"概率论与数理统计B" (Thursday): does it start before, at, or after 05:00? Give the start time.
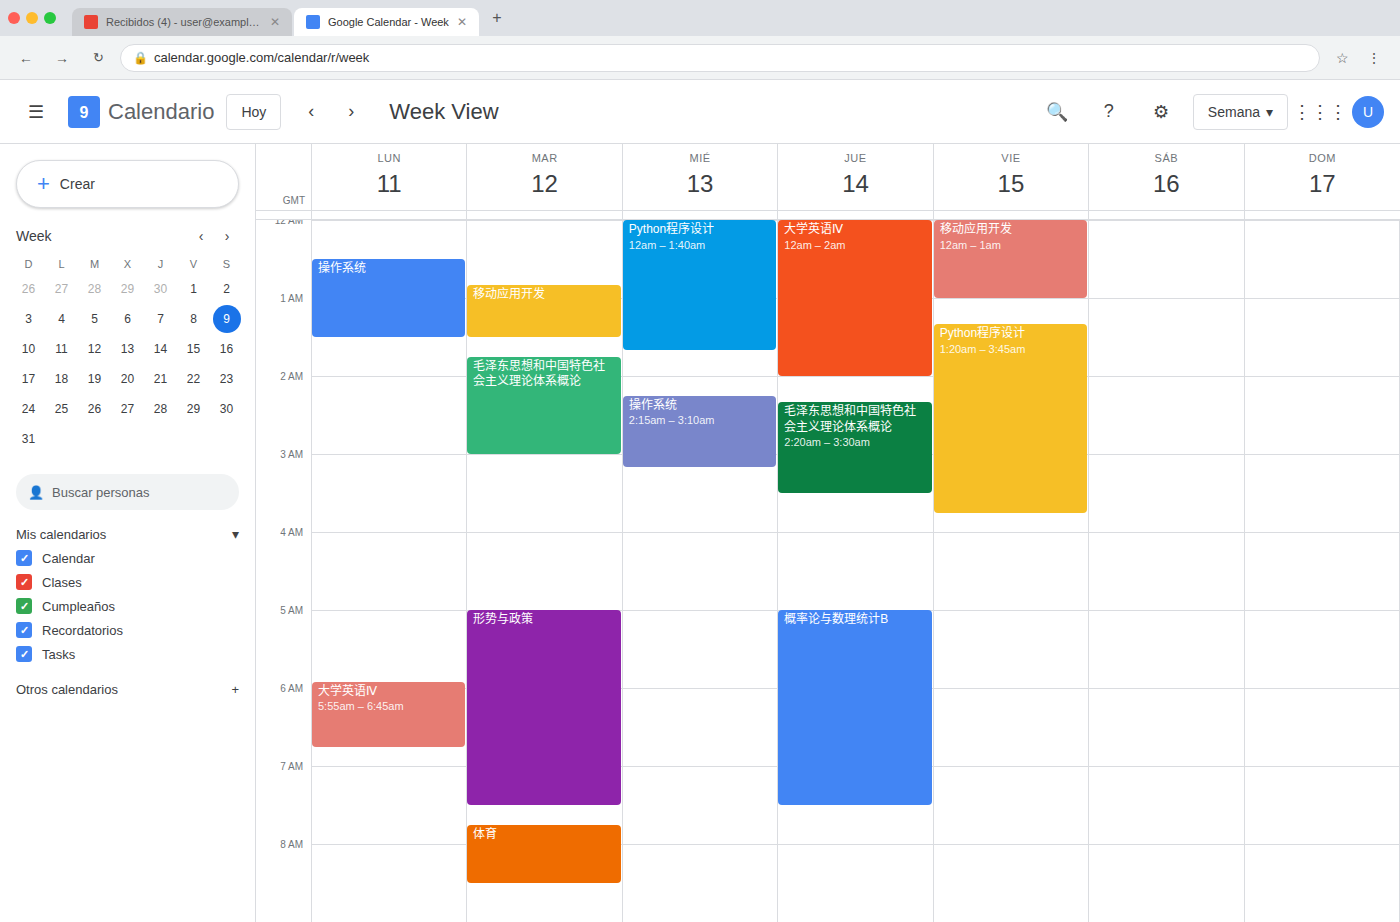
05:00 -- exactly at 05:00, on the 05:00 line.